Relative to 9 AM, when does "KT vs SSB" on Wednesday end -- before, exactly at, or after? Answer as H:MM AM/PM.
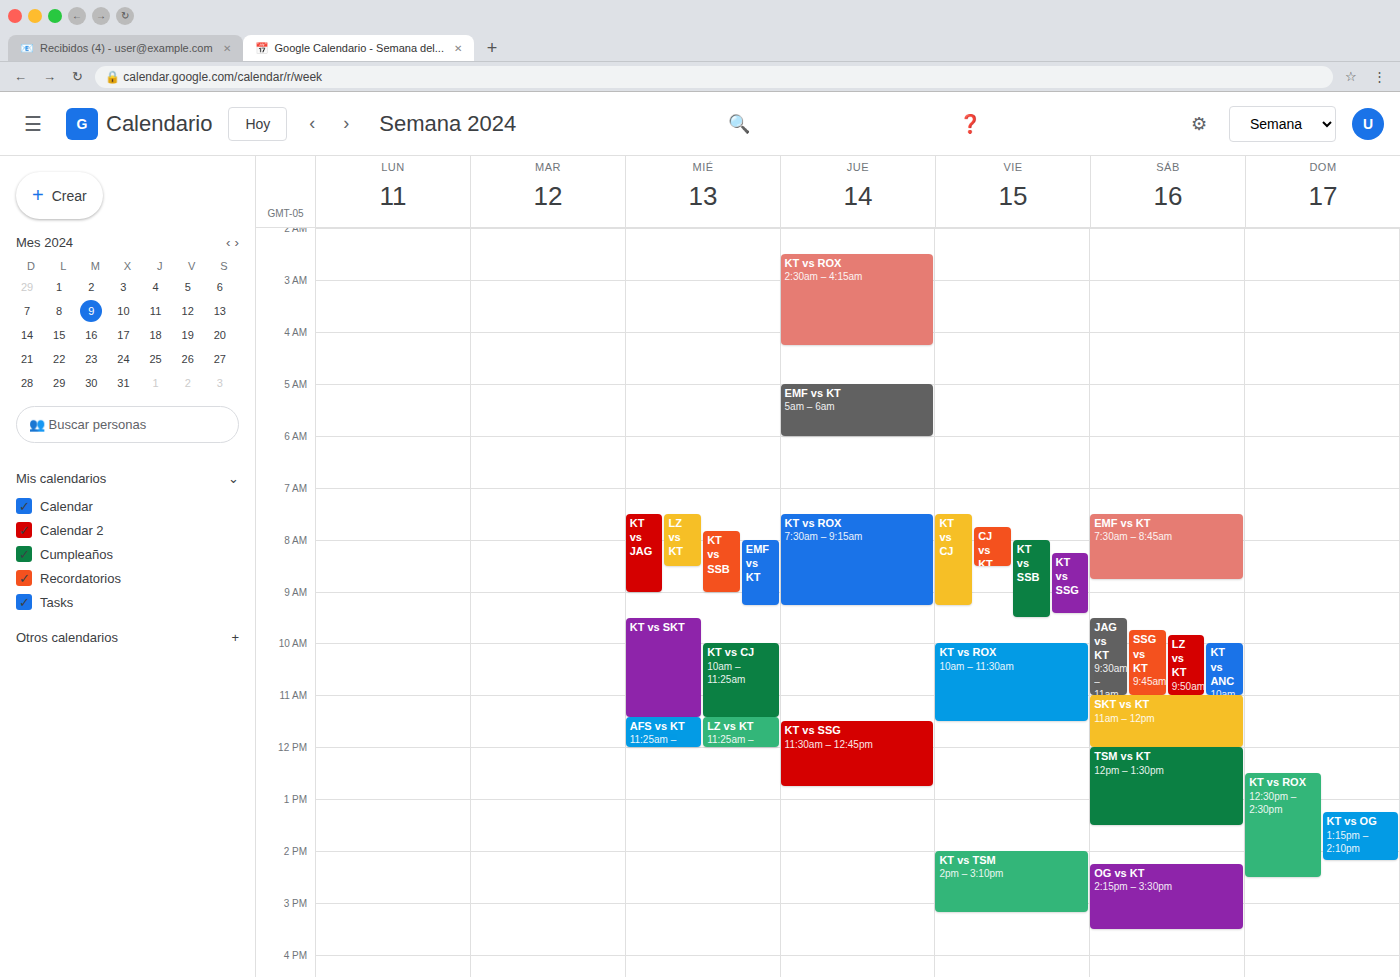
9:00 AM -- exactly at 9 AM, on the 9 AM line.